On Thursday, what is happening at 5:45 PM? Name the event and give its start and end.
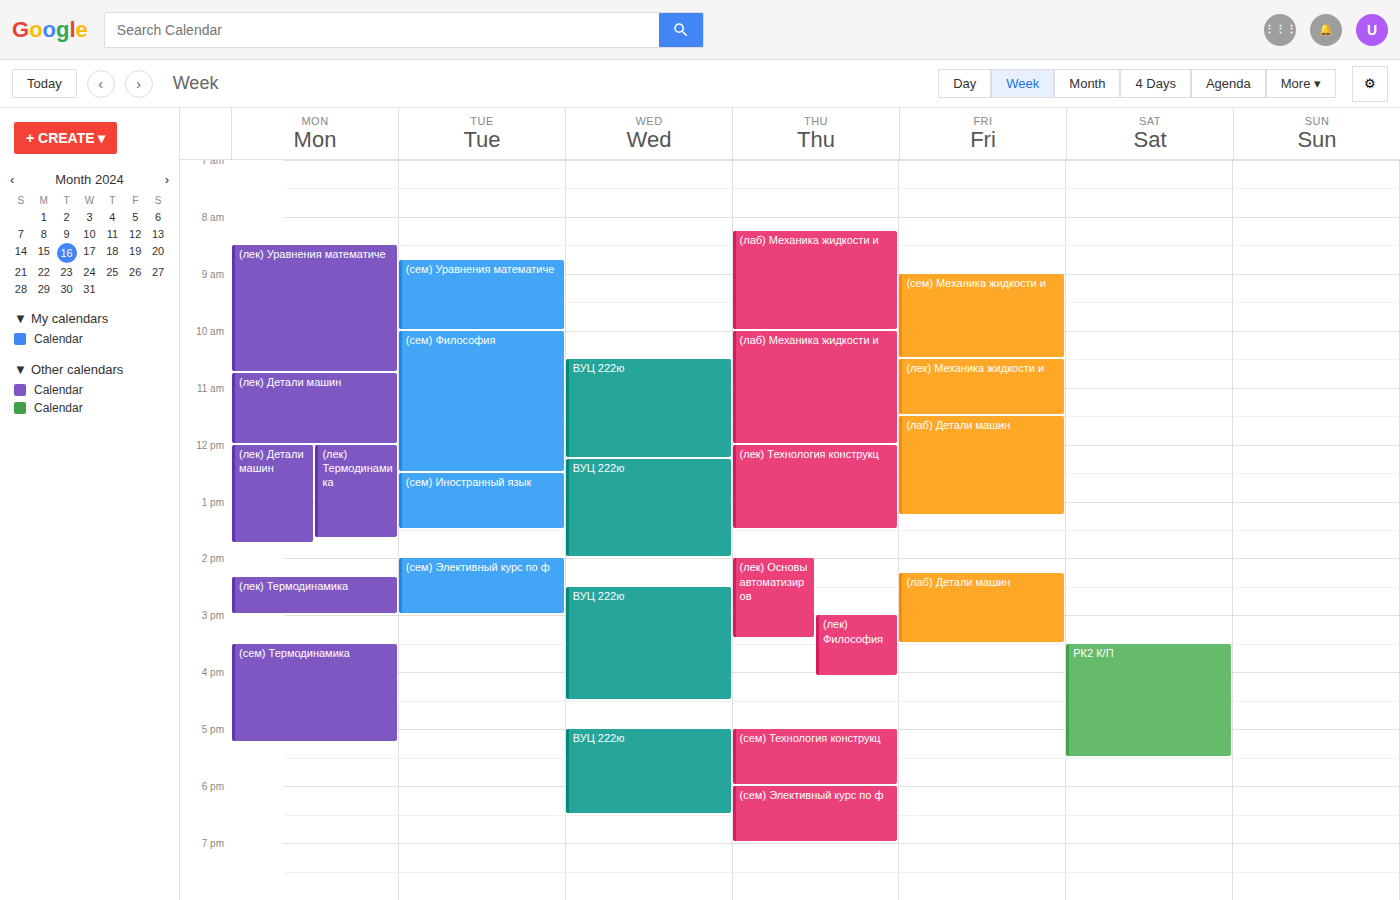
"(сем) Технология конструкц", 5:00 PM to 6:00 PM